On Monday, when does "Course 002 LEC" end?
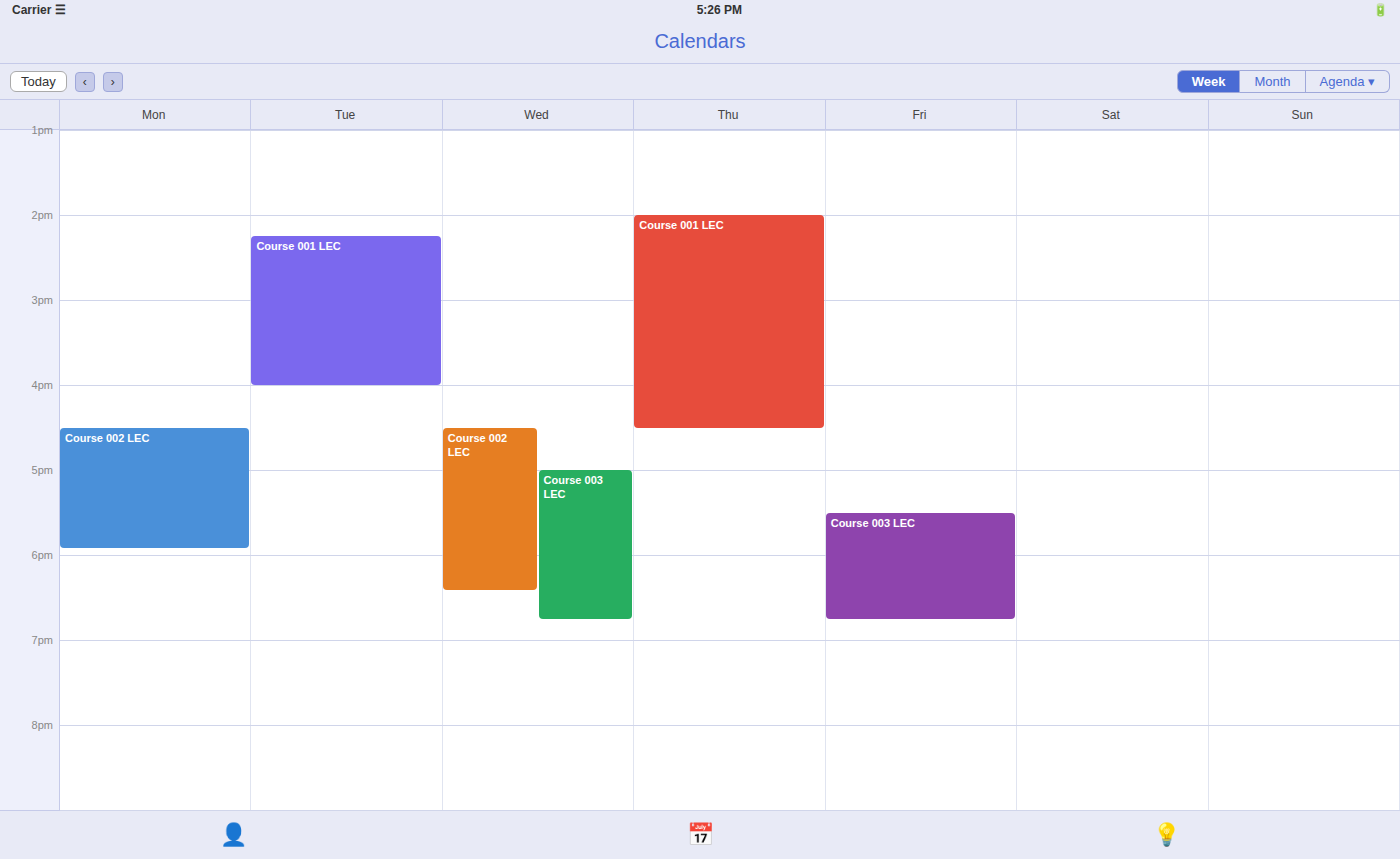
5:55 PM